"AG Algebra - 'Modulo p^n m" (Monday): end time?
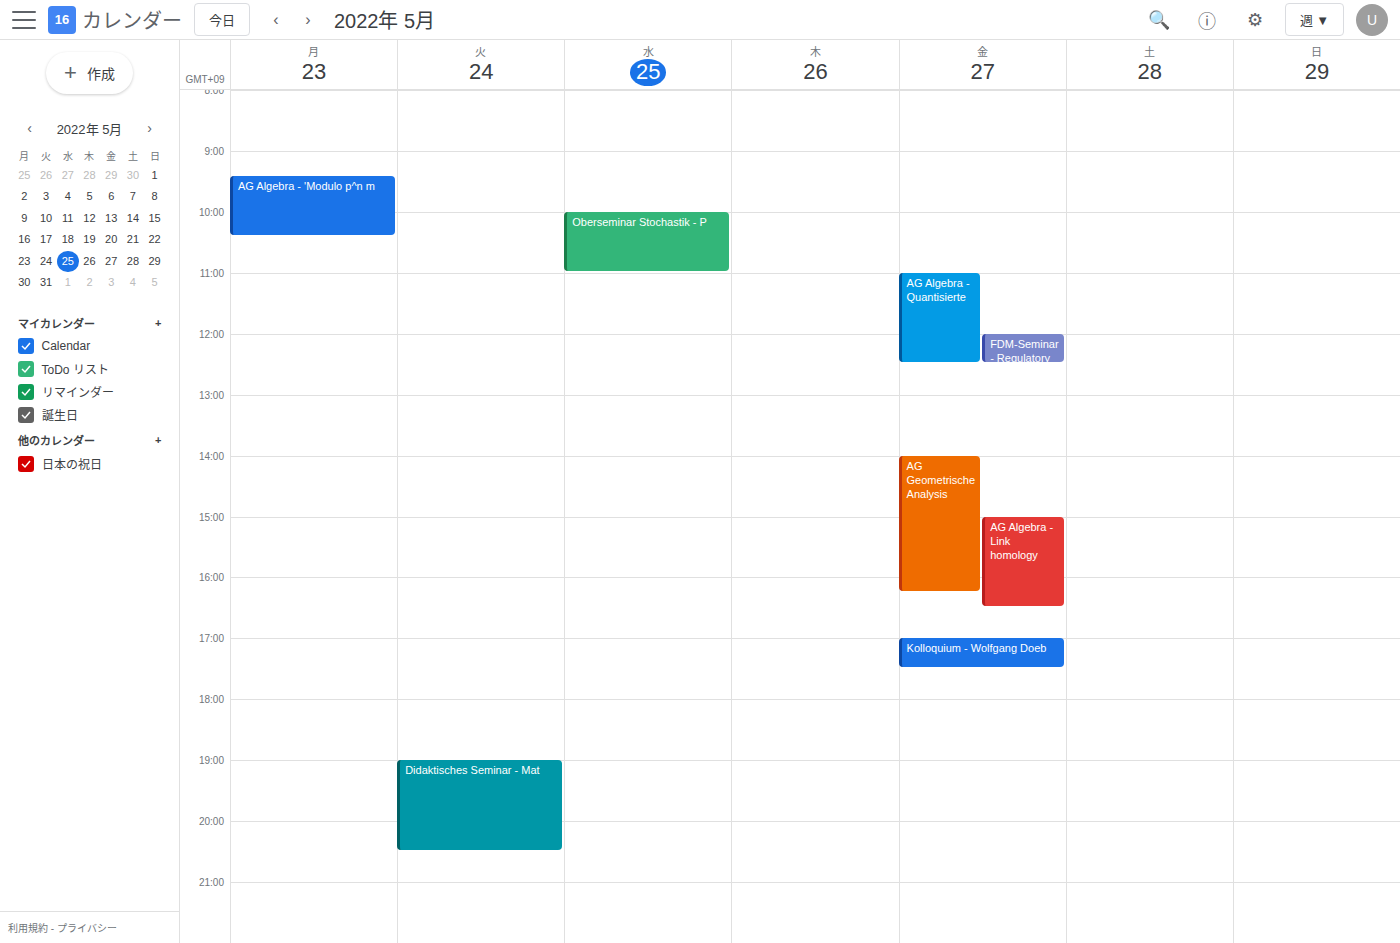
10:25